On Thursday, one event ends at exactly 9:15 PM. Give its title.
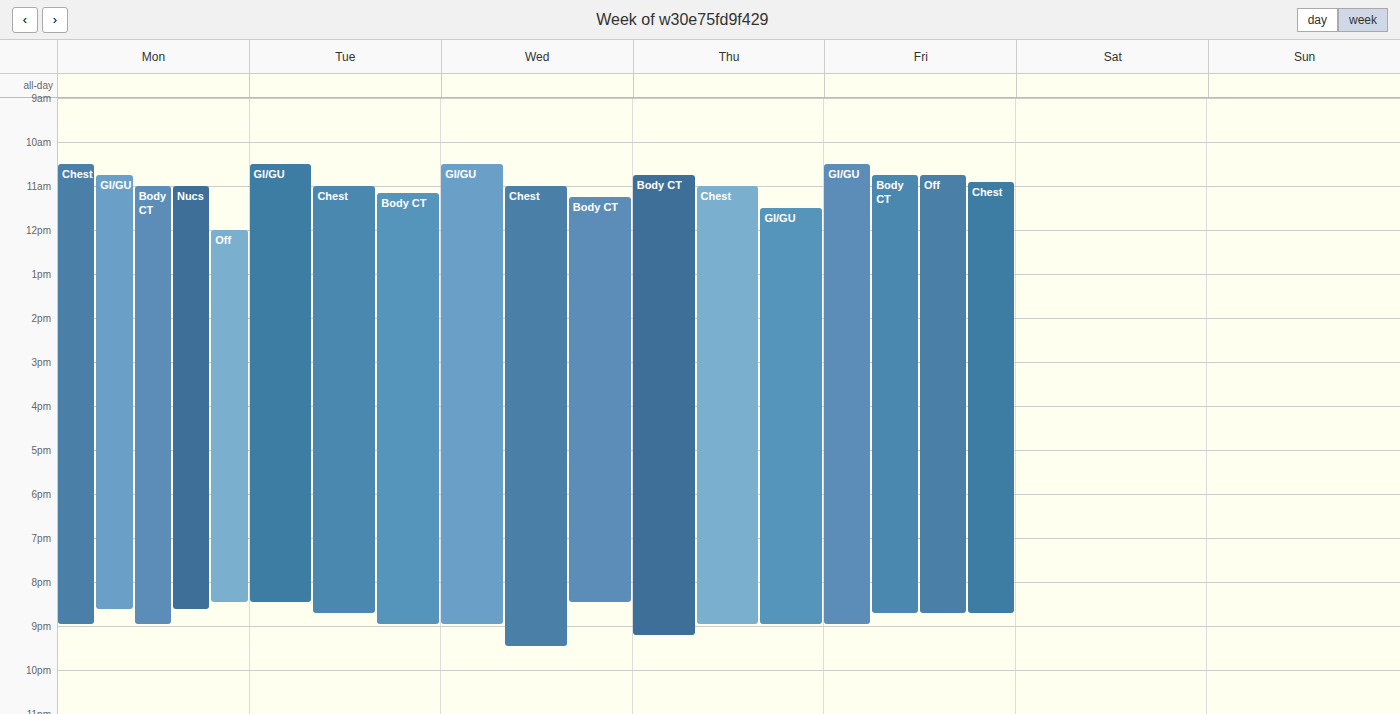
"Body CT"